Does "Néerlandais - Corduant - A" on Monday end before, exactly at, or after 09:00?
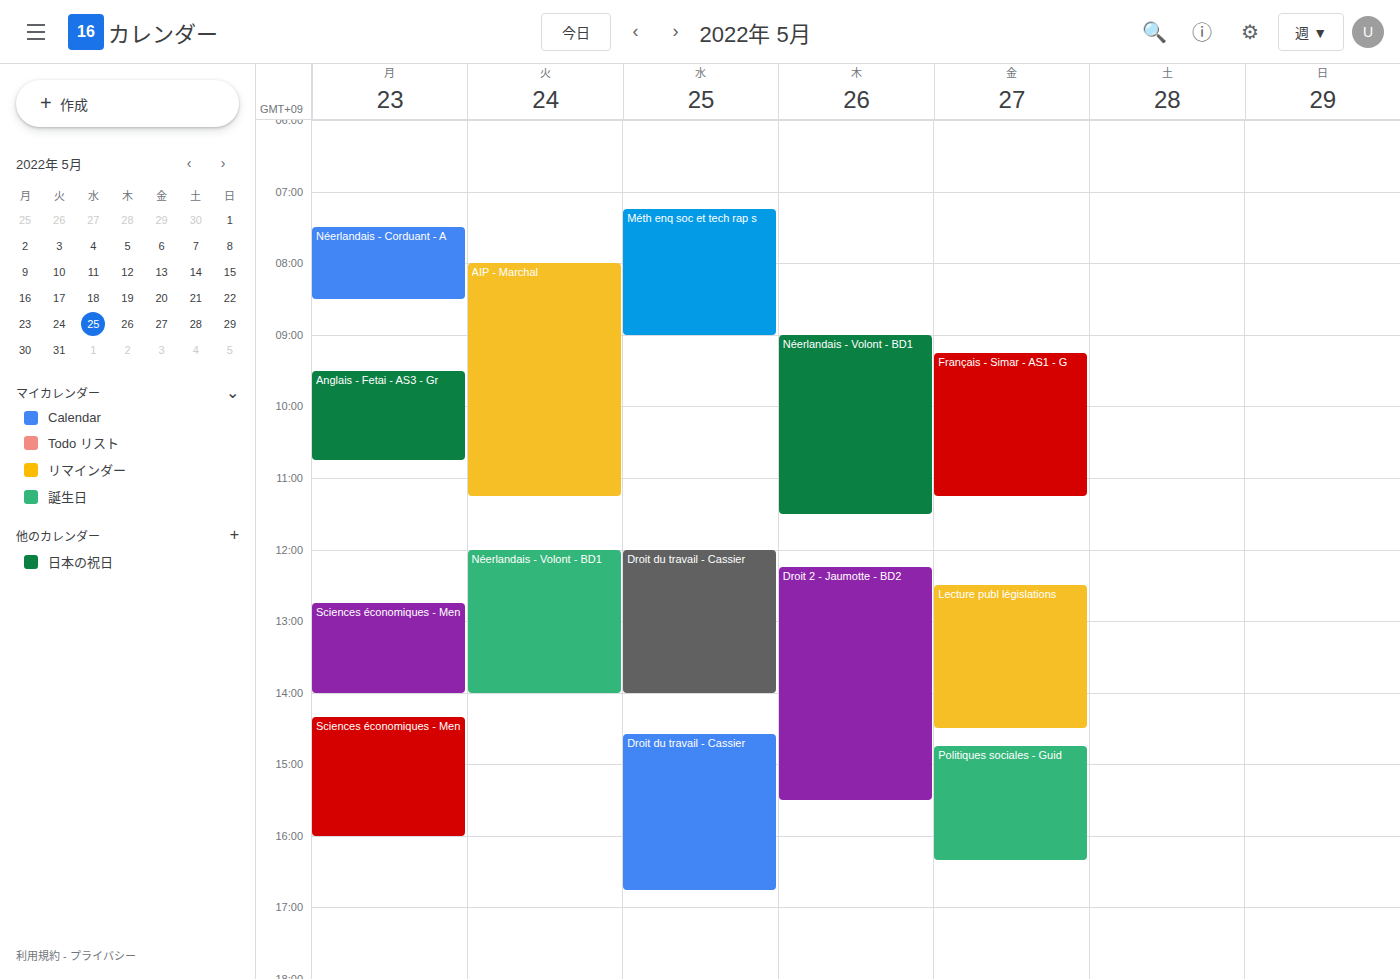
08:30 -- before 09:00, 30 minutes above the 09:00 line.